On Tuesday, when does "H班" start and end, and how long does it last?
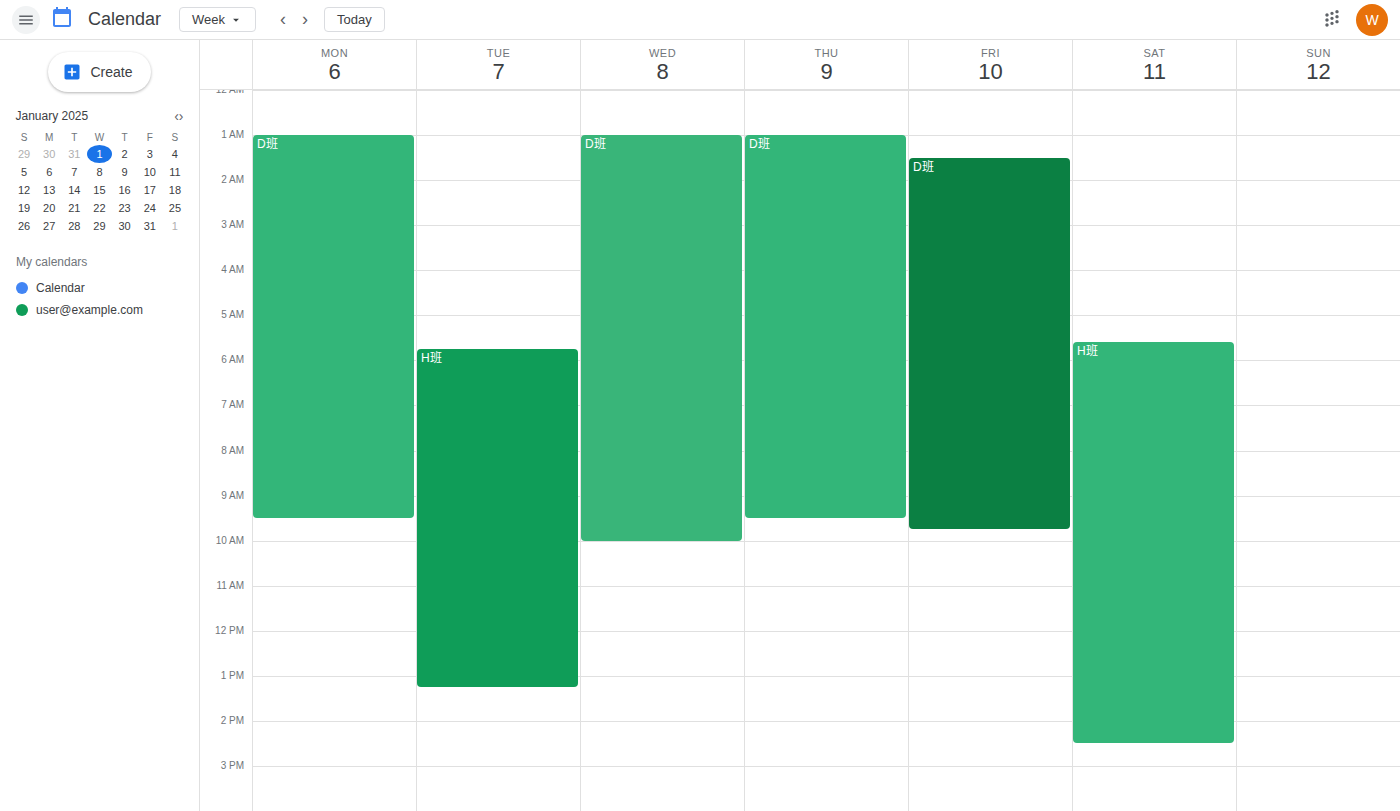
5:45 AM to 1:15 PM, 7 hours 30 minutes